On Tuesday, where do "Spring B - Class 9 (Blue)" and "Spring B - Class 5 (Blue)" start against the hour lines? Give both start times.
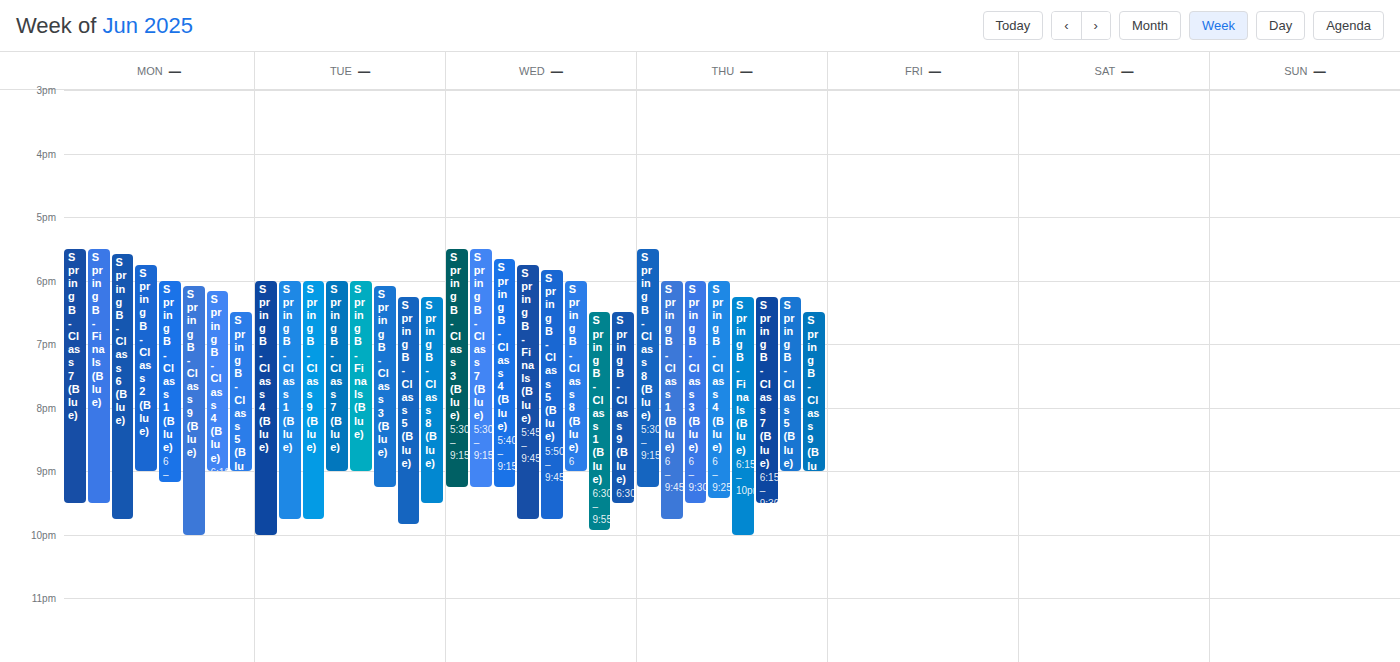
"Spring B - Class 9 (Blue)": 6:00 PM, exactly on the 6 PM line. "Spring B - Class 5 (Blue)": 6:15 PM, neither: a quarter of the way from the 6 PM line to the 7 PM line.